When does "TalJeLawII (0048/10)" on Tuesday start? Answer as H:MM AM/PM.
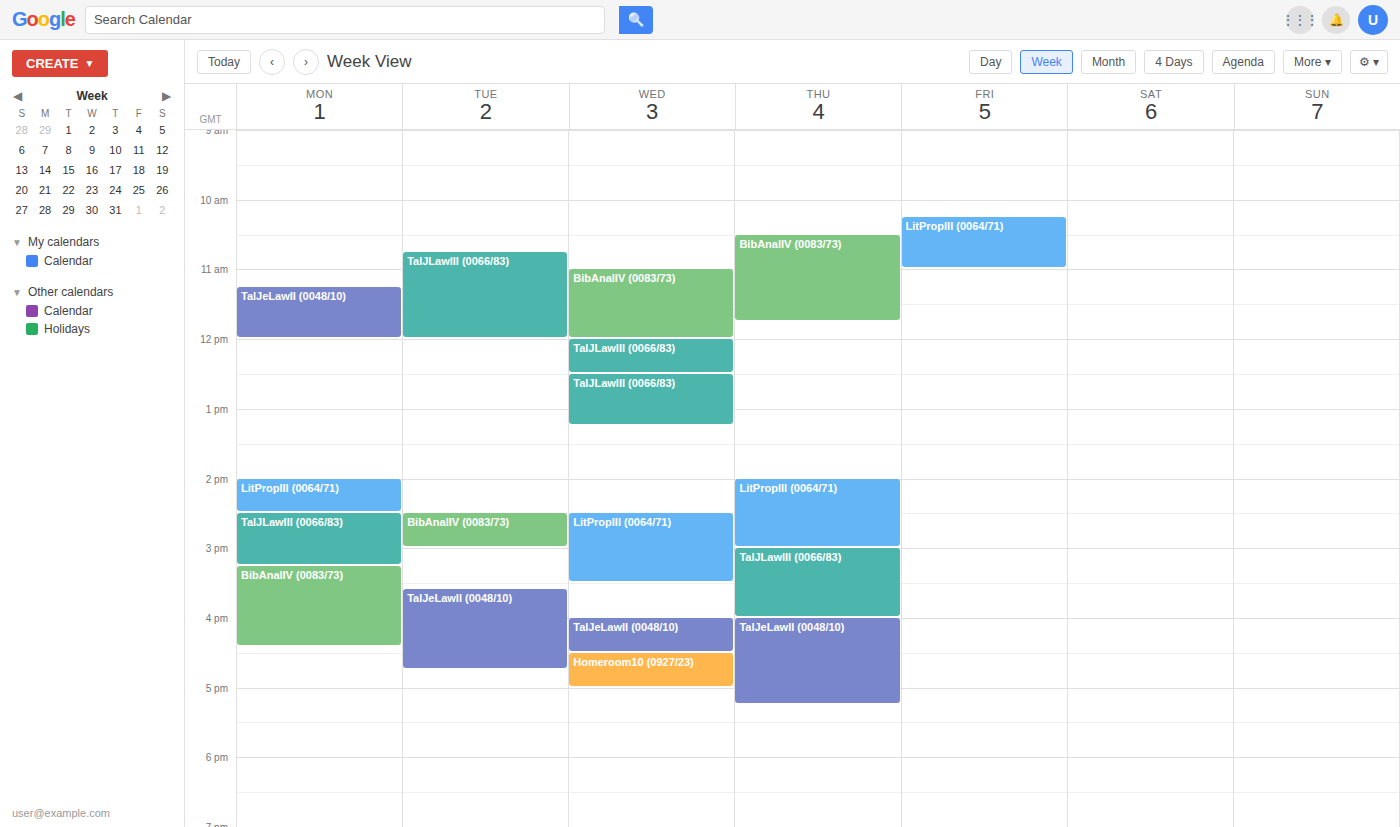
3:35 PM